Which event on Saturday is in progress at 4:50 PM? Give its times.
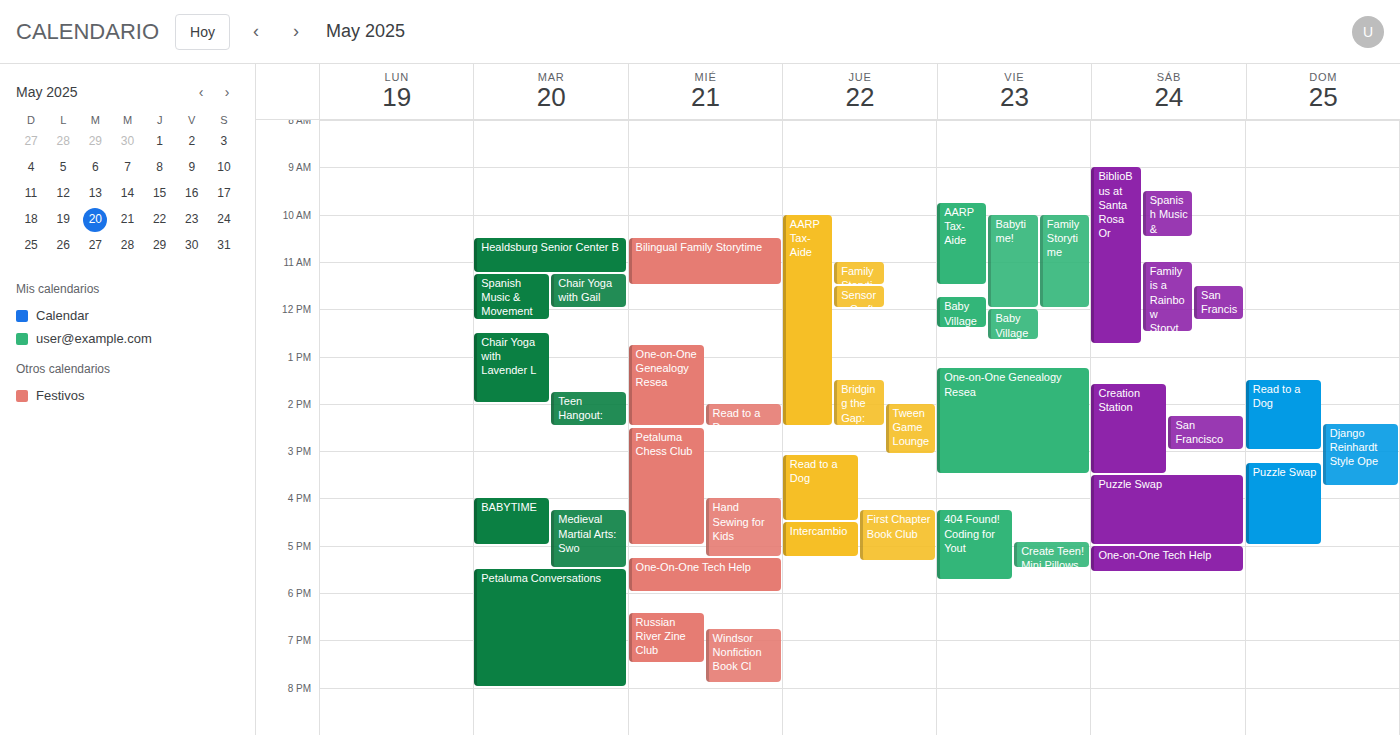
"Puzzle Swap", 3:30 PM to 5:00 PM